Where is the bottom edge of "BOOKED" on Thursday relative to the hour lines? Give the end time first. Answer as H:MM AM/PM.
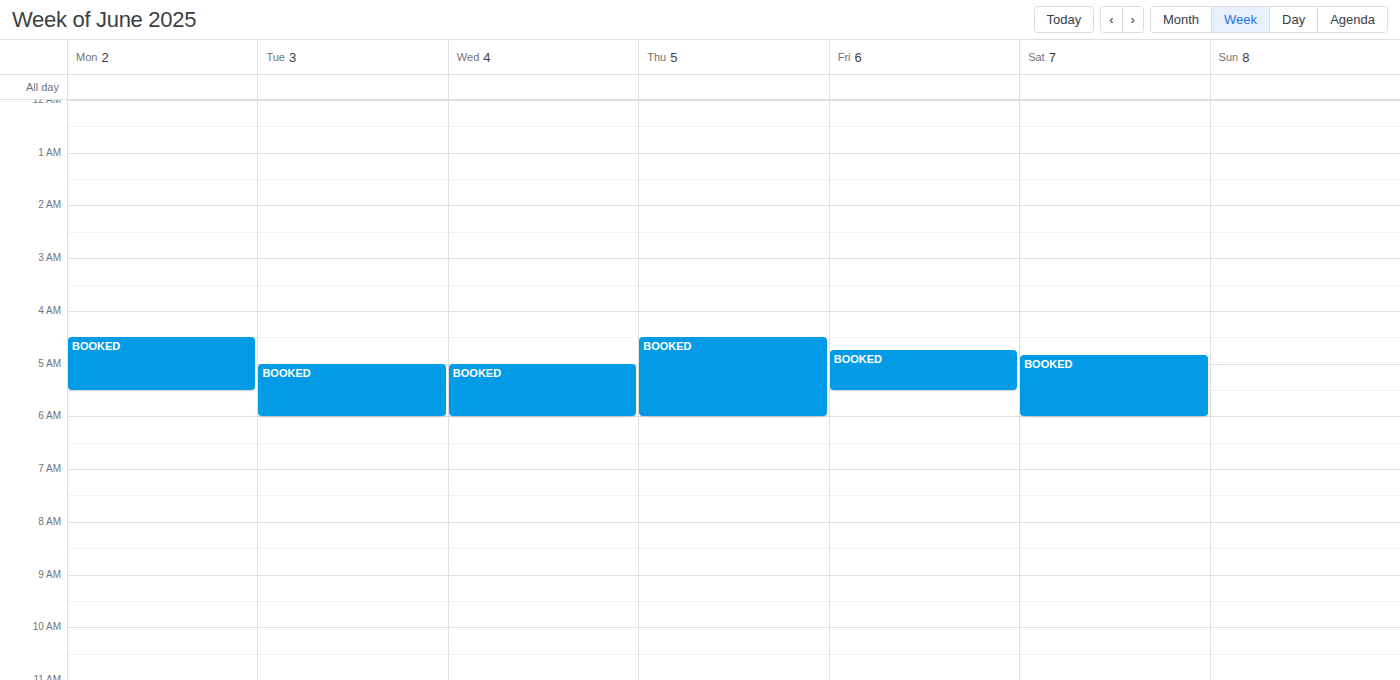
6:00 AM -- exactly on the 6 AM line.